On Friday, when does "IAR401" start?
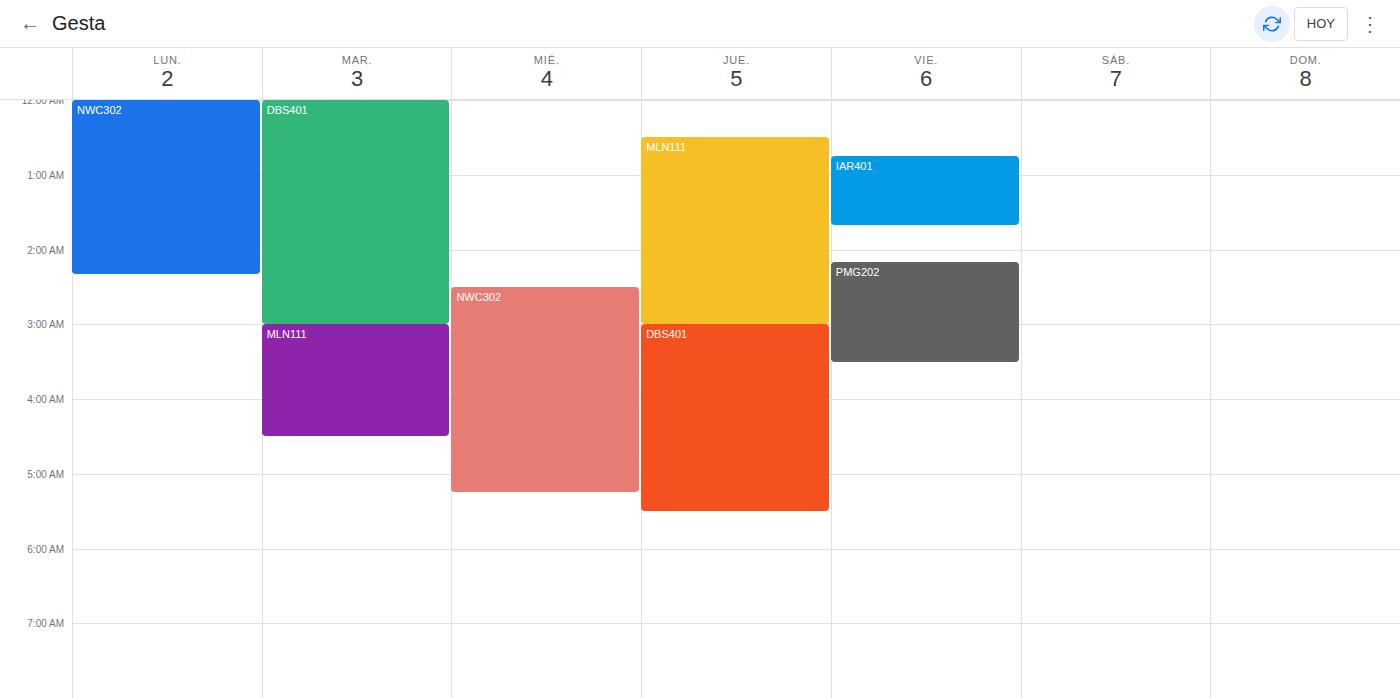
12:45 AM